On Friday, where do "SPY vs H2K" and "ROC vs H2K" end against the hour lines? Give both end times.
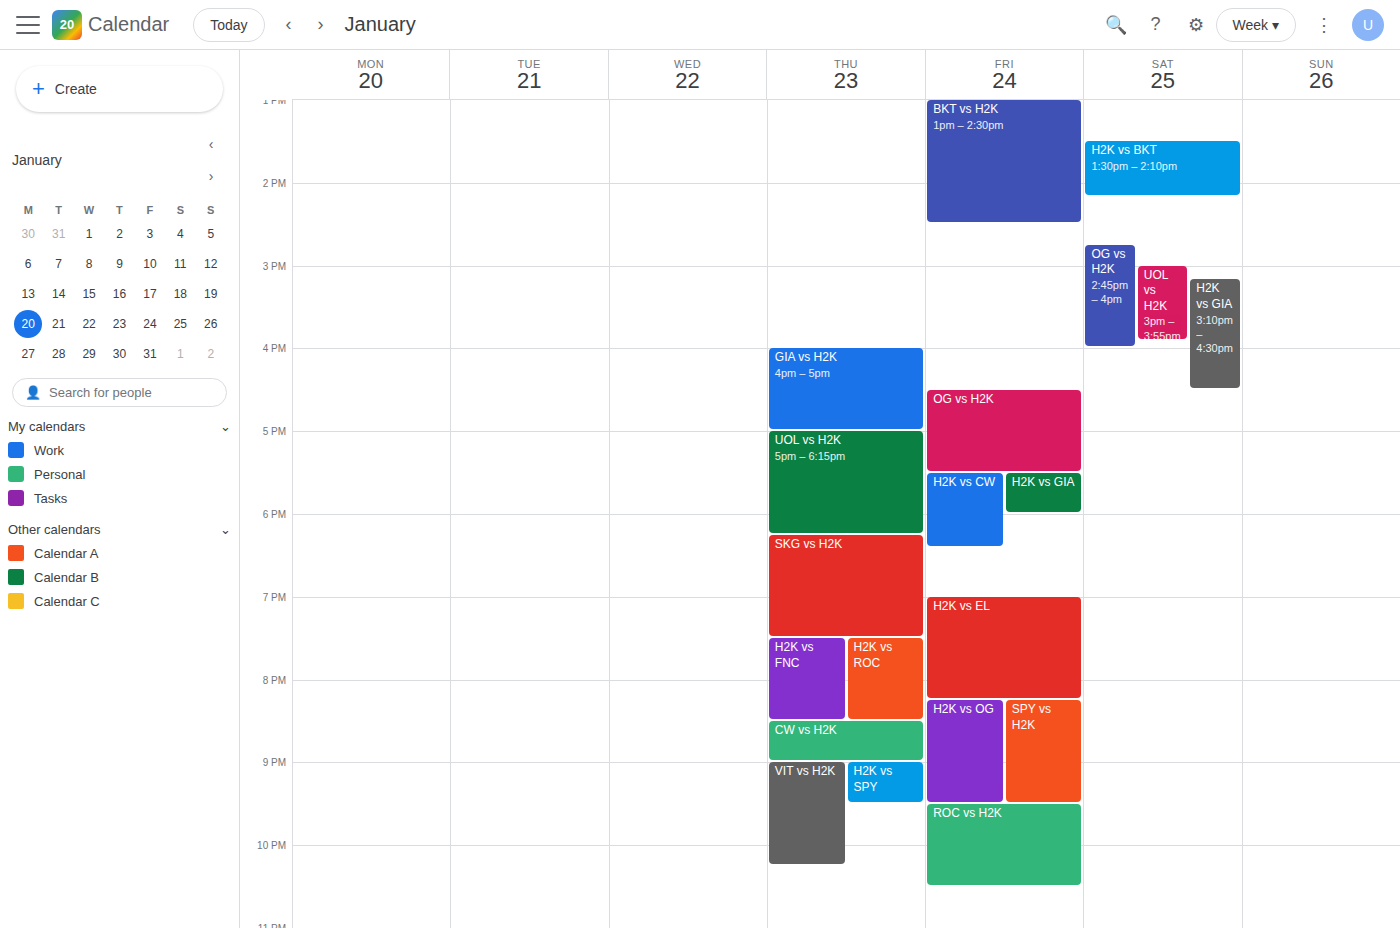
"SPY vs H2K": 9:30 PM, halfway between the 9 PM and 10 PM lines. "ROC vs H2K": 10:30 PM, halfway between the 10 PM and 11 PM lines.